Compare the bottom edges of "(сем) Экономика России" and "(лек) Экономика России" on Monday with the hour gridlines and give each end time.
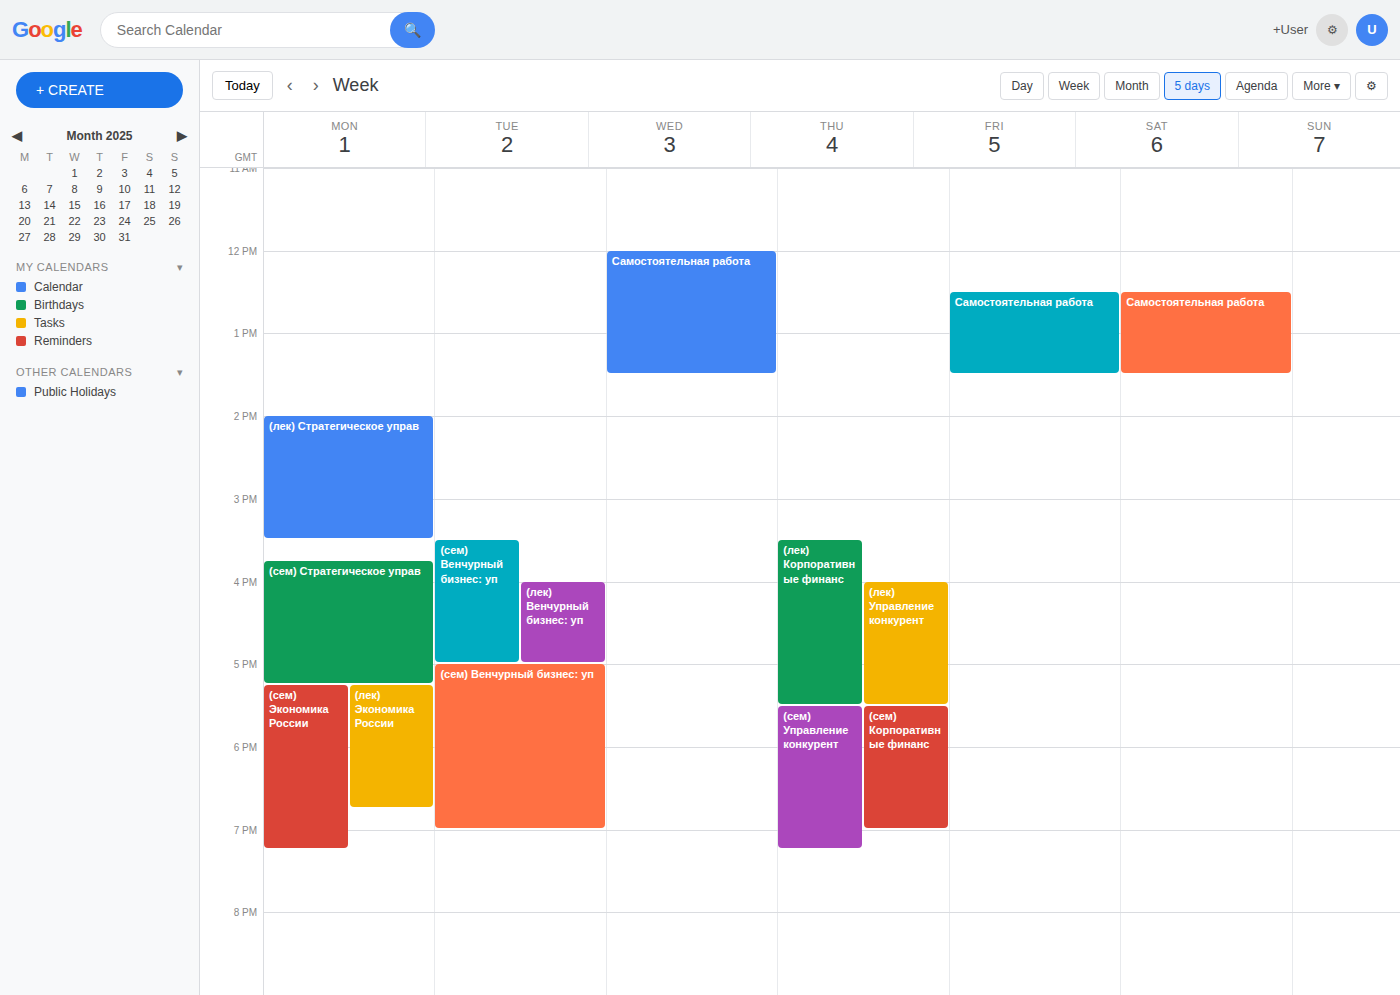
"(сем) Экономика России": 7:15 PM, neither: a quarter of the way from the 7 PM line to the 8 PM line. "(лек) Экономика России": 6:45 PM, neither: three quarters of the way from the 6 PM line to the 7 PM line.